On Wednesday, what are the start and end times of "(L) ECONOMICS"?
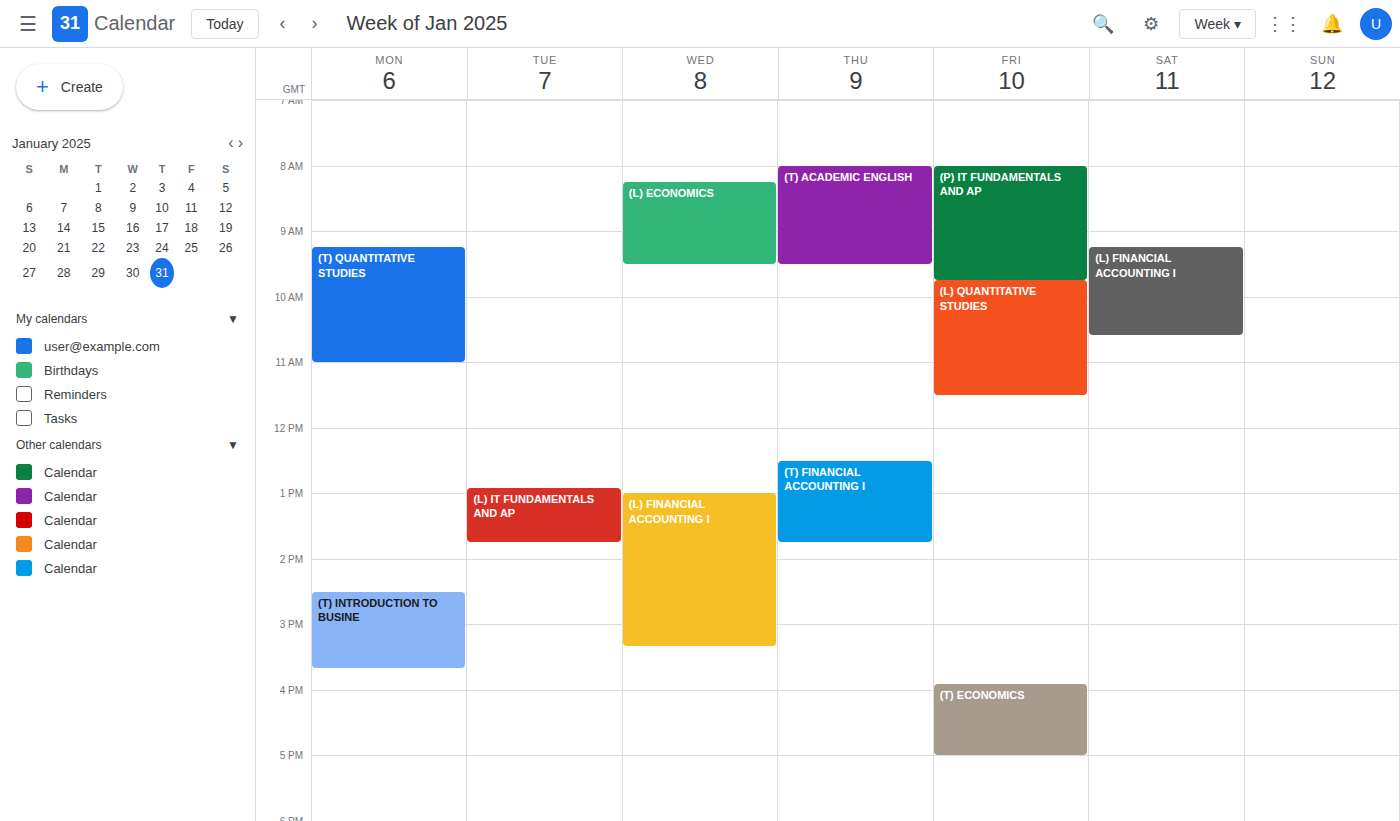
8:15 AM to 9:30 AM